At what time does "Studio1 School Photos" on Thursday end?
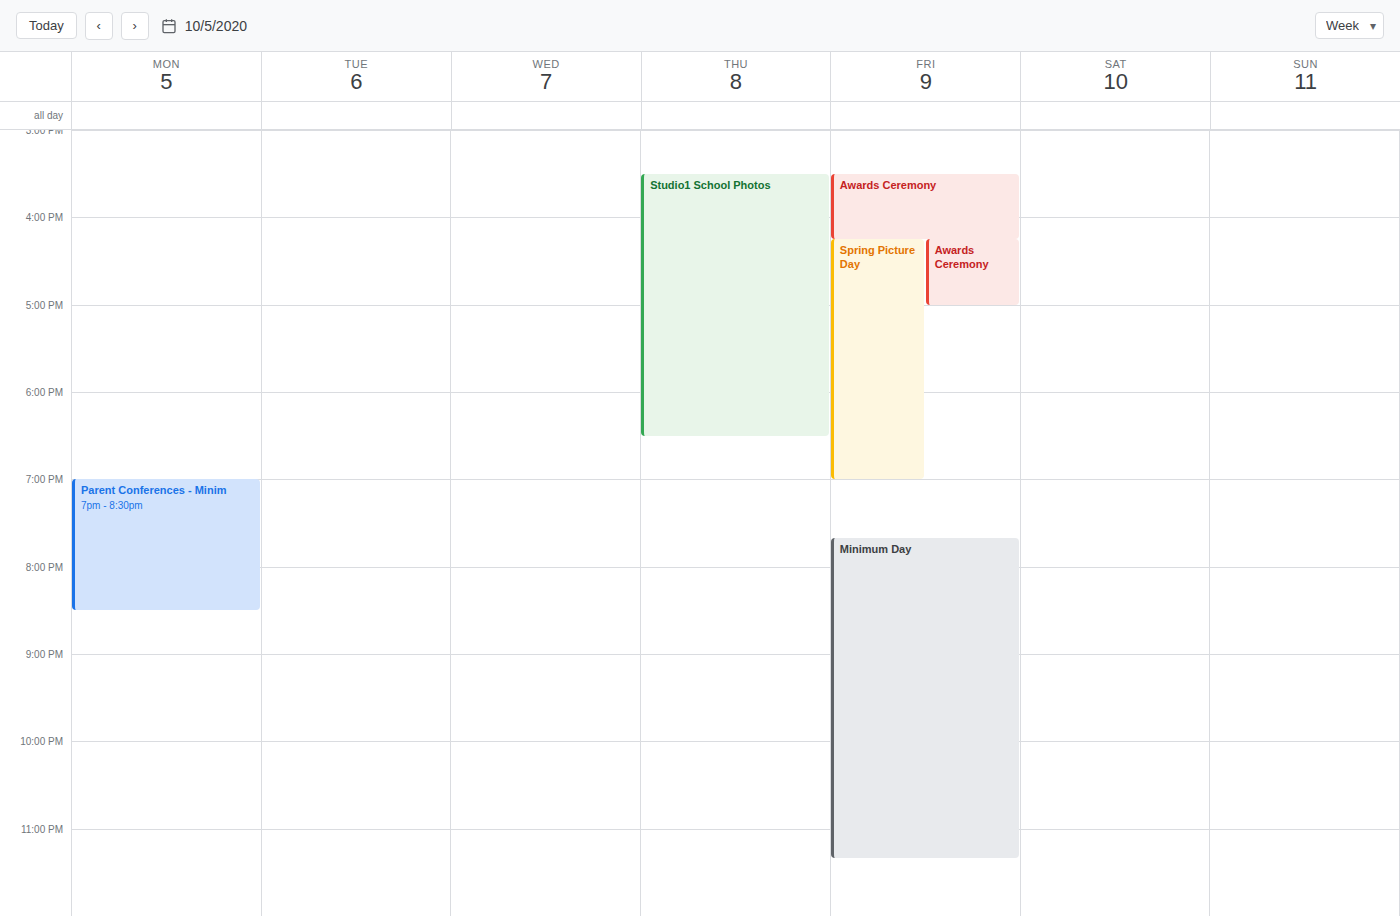
6:30 PM